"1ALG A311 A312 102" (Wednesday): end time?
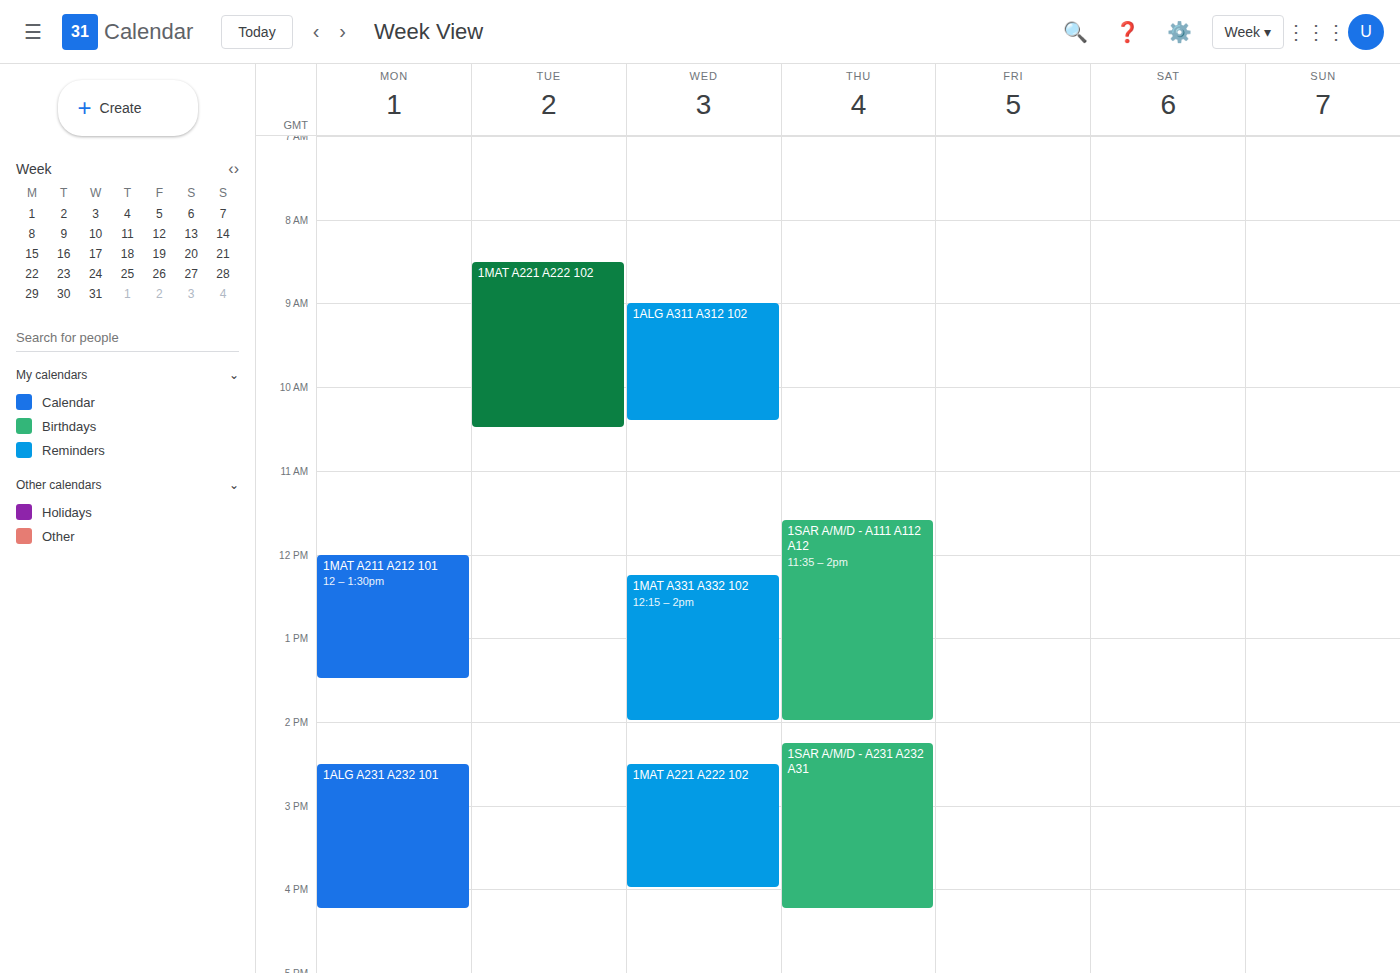
10:25 AM